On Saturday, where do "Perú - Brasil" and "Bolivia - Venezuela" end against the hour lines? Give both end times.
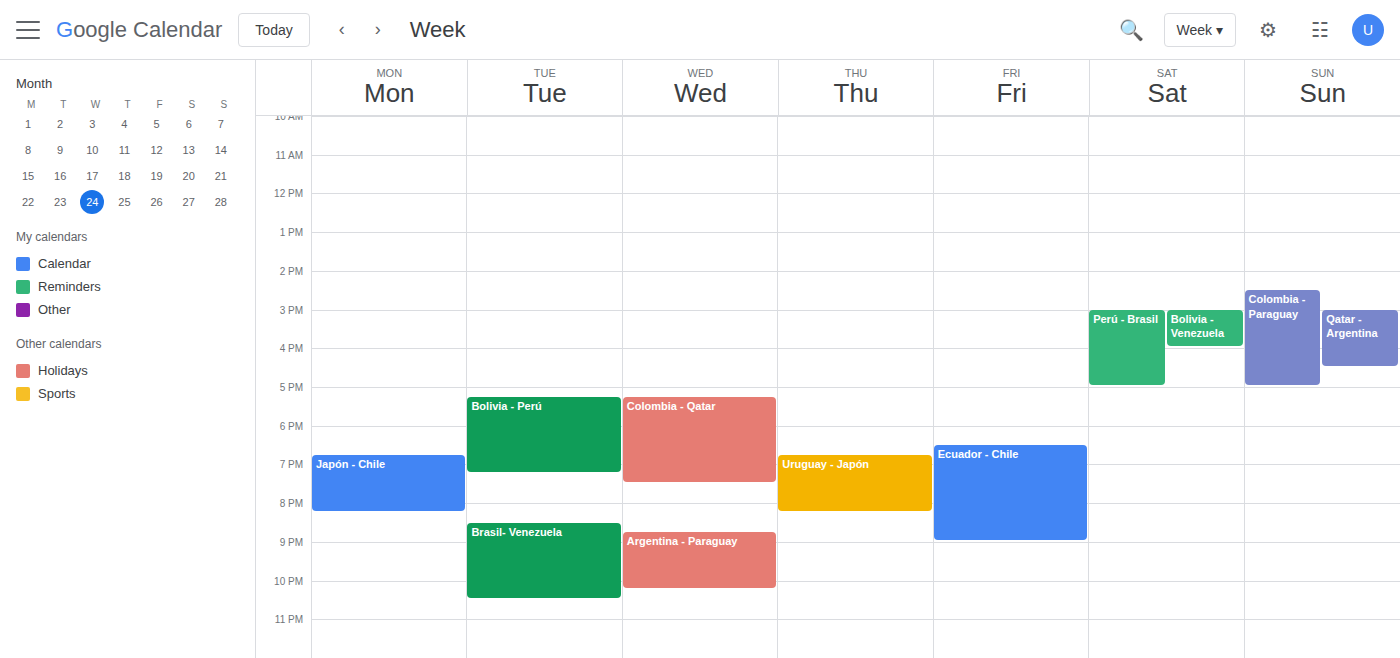
"Perú - Brasil": 5:00 PM, exactly on the 5 PM line. "Bolivia - Venezuela": 4:00 PM, exactly on the 4 PM line.